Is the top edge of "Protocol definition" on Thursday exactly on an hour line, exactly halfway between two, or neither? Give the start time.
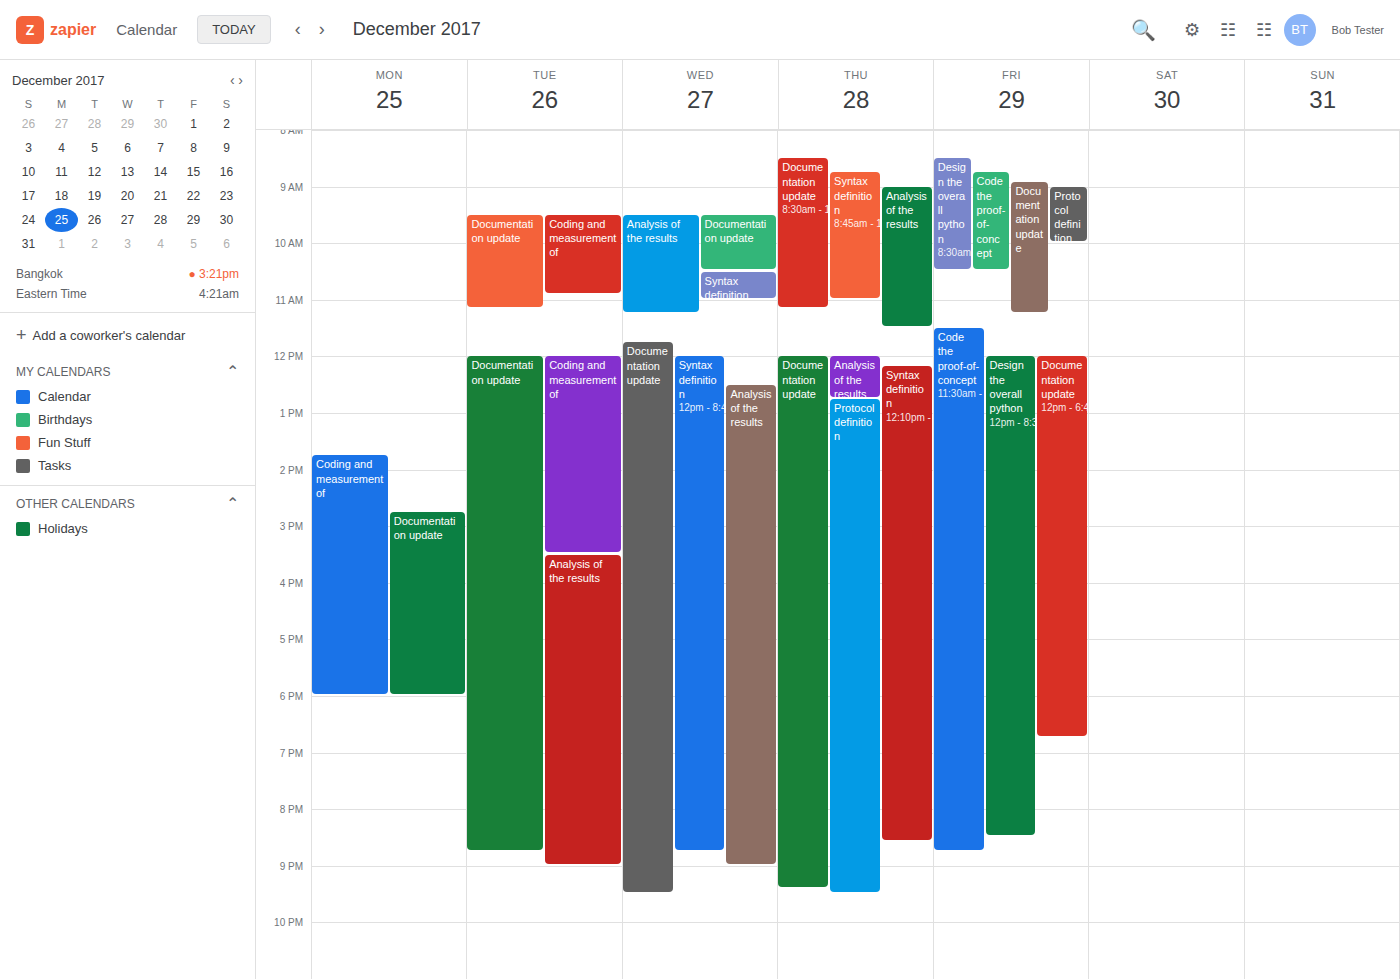
12:45 PM -- neither: three quarters of the way from the 12 PM line to the 1 PM line.